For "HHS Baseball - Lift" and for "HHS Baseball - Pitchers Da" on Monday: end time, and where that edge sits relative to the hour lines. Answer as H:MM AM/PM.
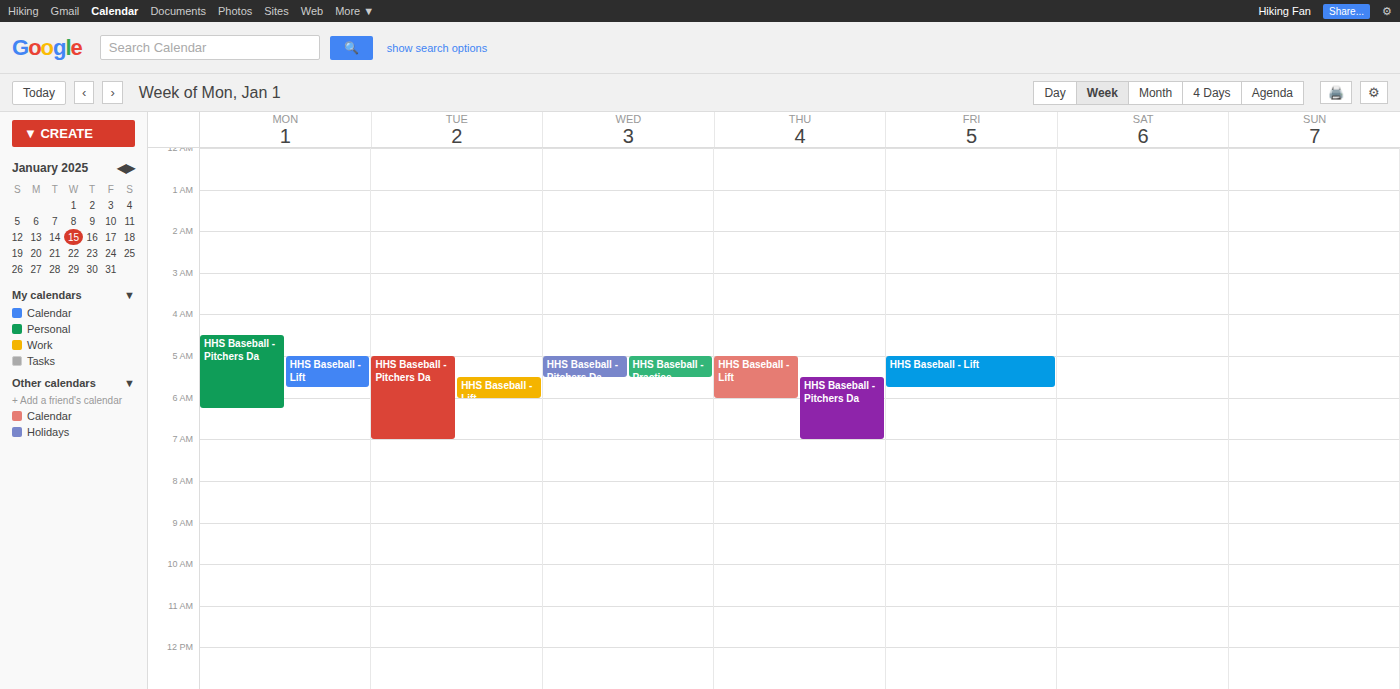
"HHS Baseball - Lift": 5:45 AM, neither: three quarters of the way from the 5 AM line to the 6 AM line. "HHS Baseball - Pitchers Da": 6:15 AM, neither: a quarter of the way from the 6 AM line to the 7 AM line.